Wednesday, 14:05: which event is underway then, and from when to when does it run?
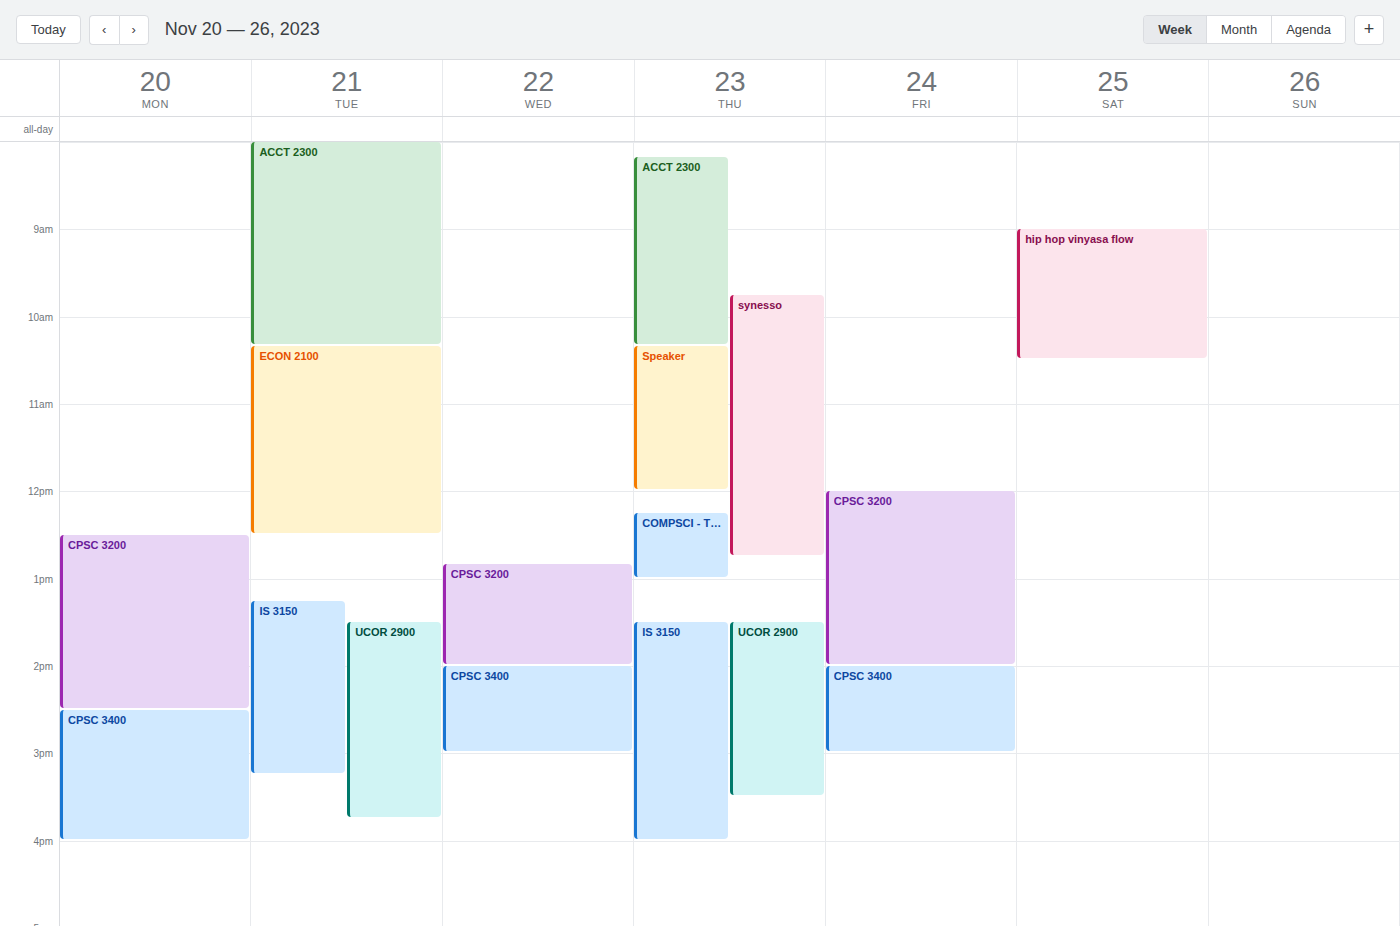
"CPSC 3400", 14:00 to 15:00